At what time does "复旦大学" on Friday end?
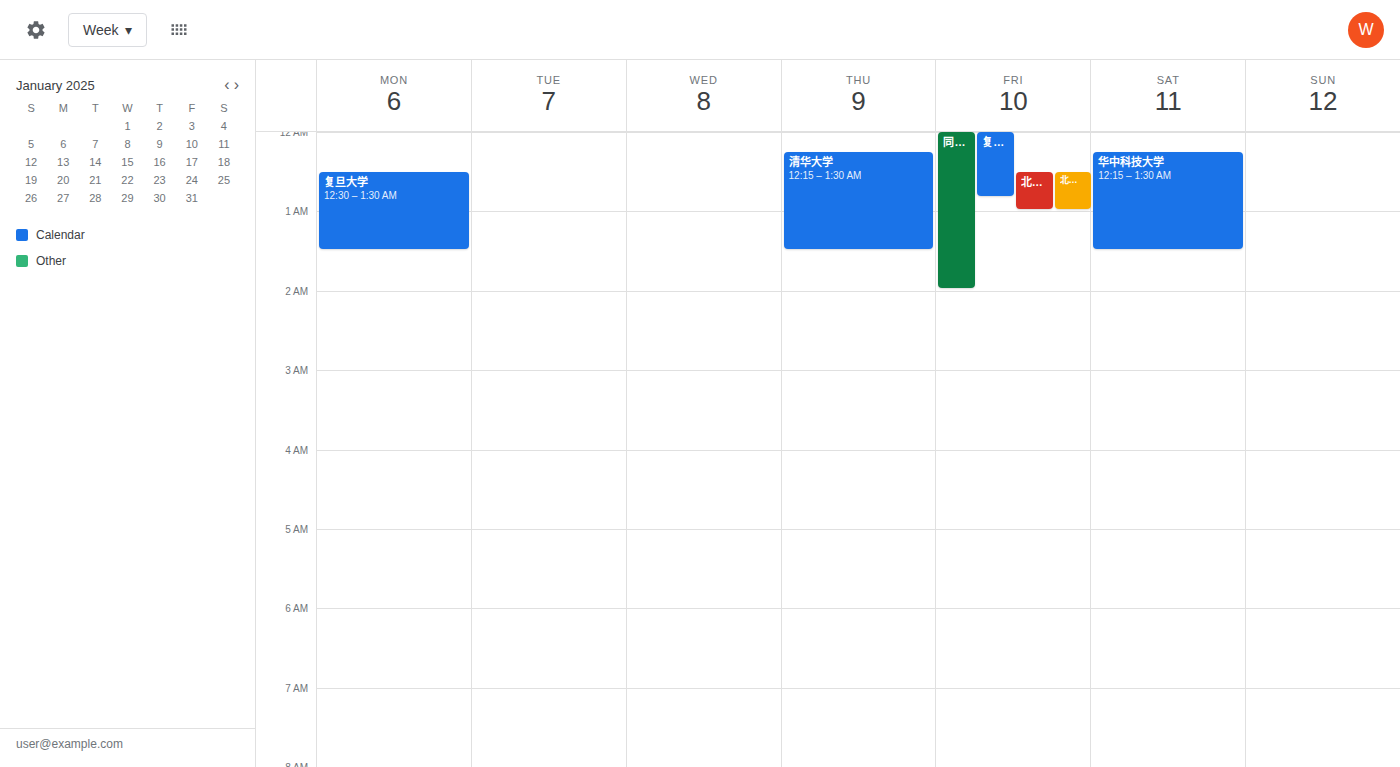
00:50